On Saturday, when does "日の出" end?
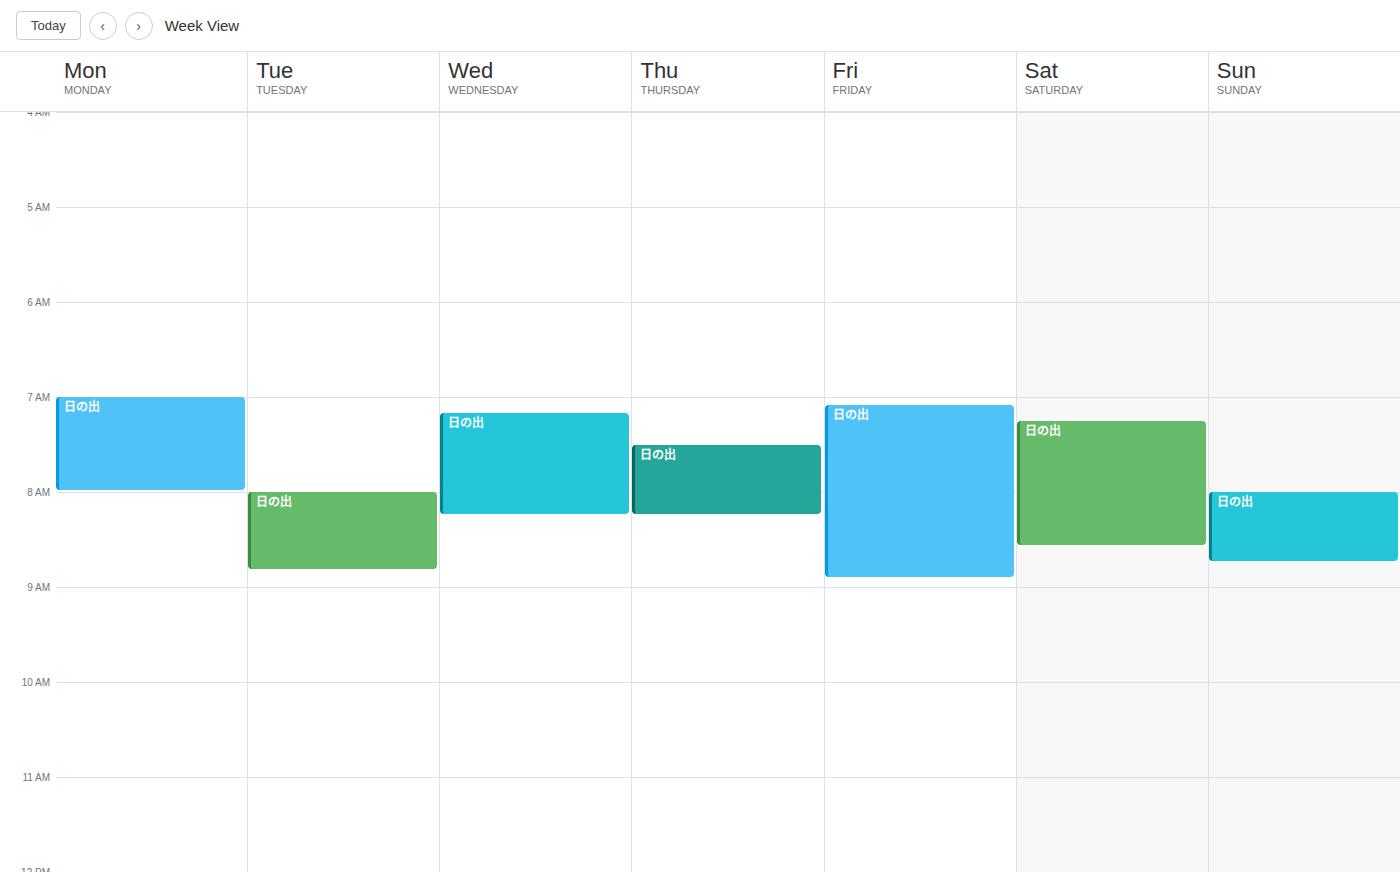
08:35